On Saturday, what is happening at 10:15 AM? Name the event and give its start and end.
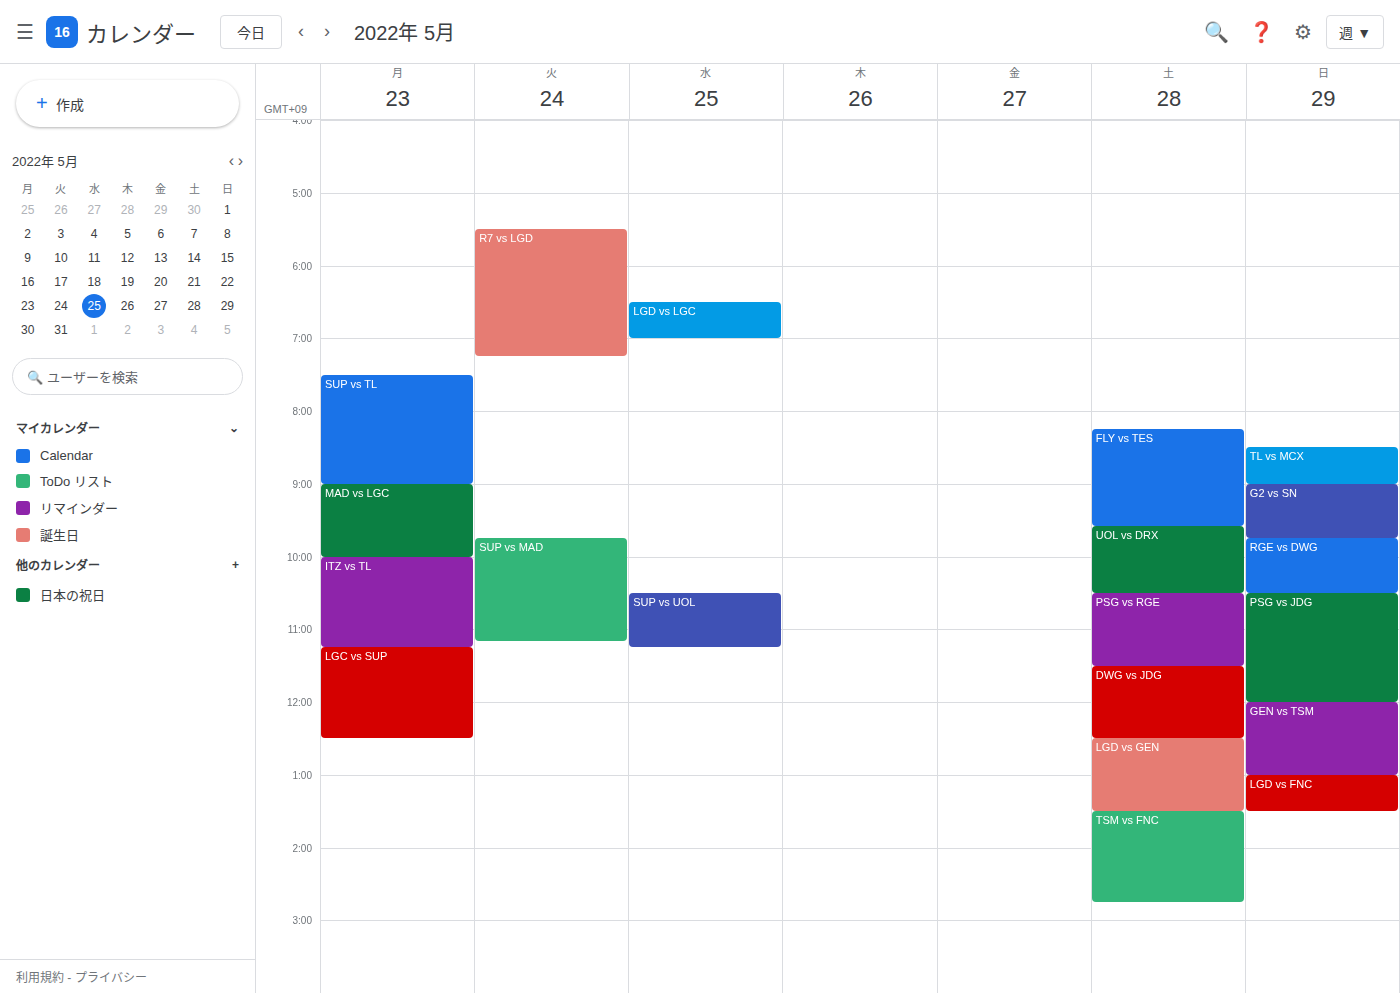
"UOL vs DRX", 9:35 AM to 10:30 AM